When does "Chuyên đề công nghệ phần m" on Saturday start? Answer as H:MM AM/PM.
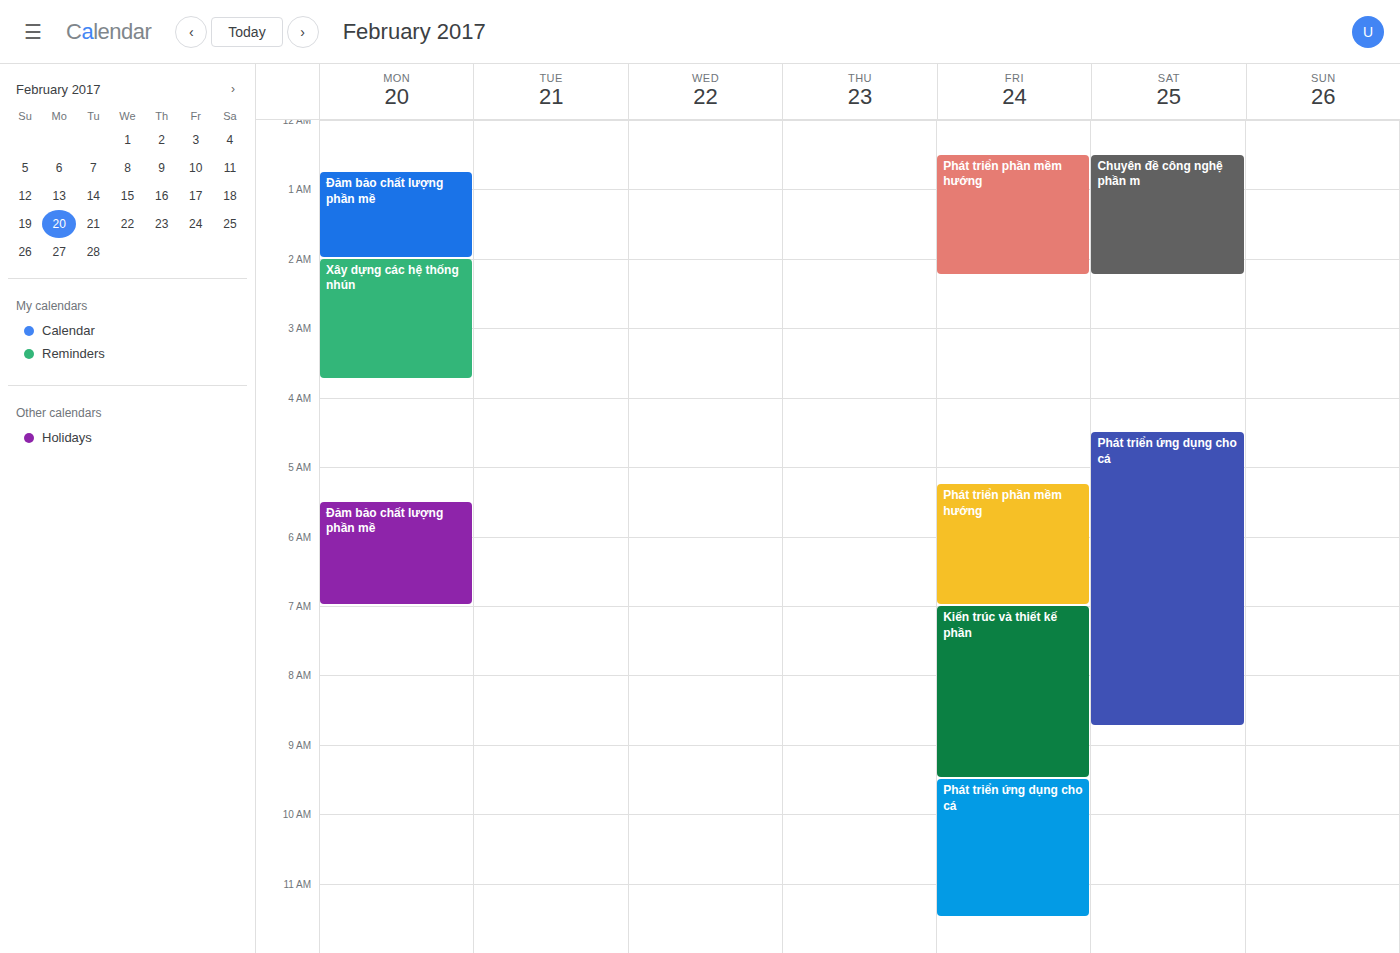
12:30 AM